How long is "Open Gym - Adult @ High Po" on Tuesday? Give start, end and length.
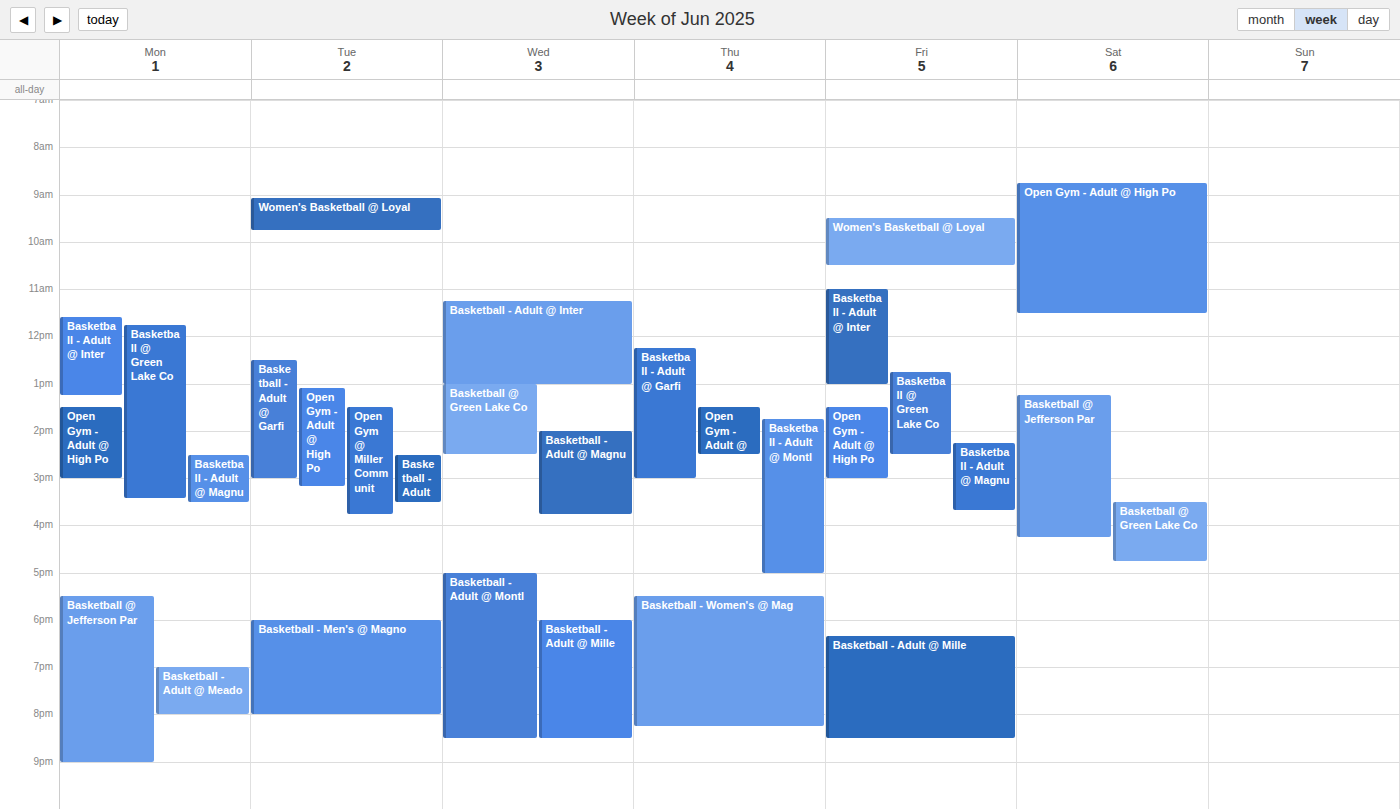
1:05 PM to 3:10 PM, 2 hours 5 minutes